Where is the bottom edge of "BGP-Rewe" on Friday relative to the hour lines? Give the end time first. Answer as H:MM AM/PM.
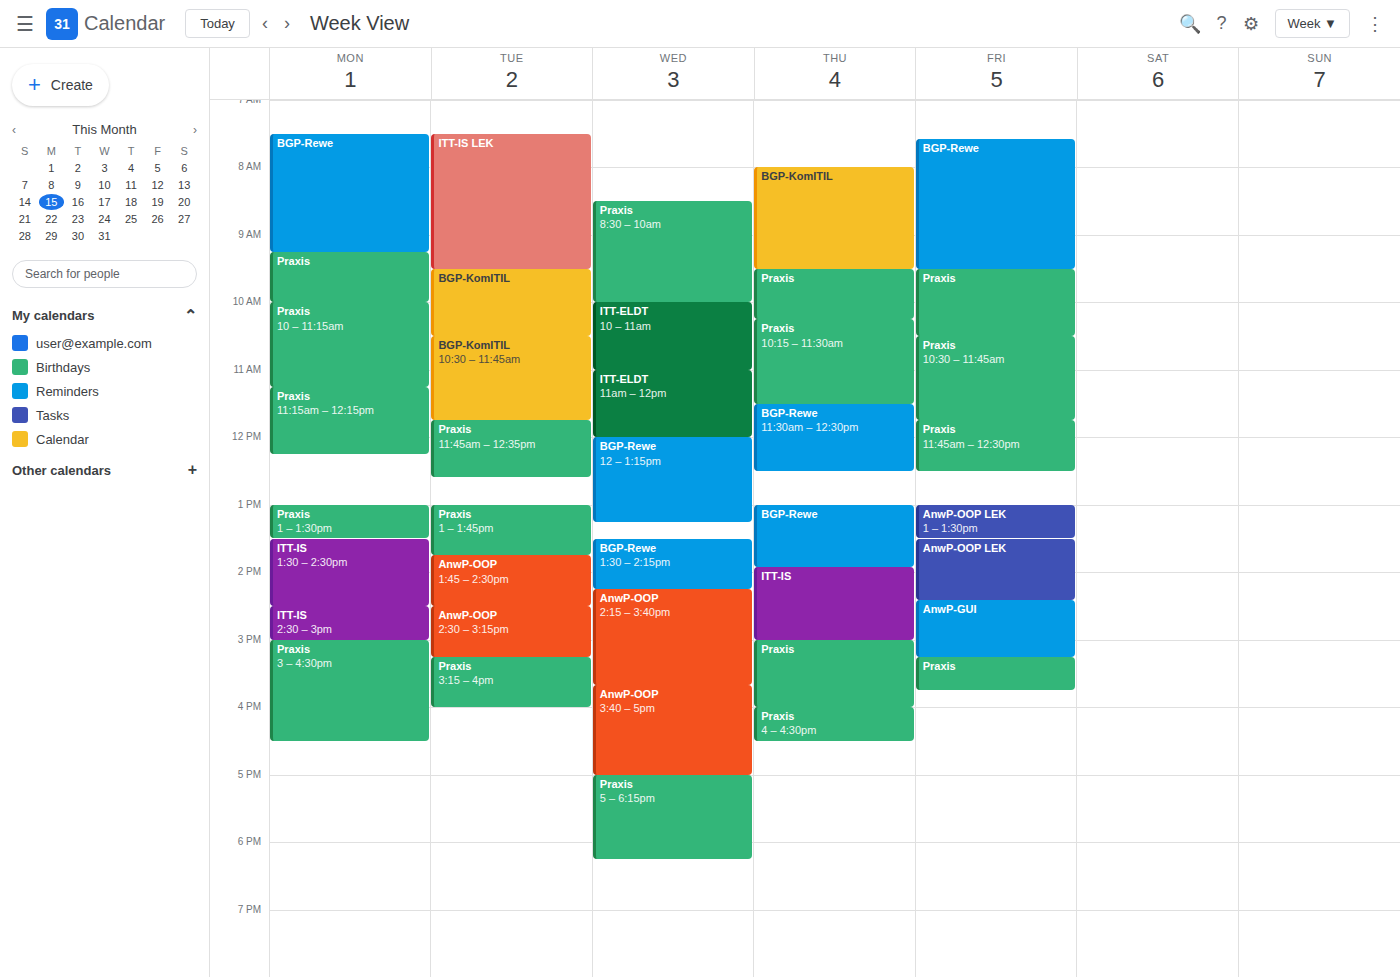
9:30 AM -- halfway between the 9 AM and 10 AM lines.